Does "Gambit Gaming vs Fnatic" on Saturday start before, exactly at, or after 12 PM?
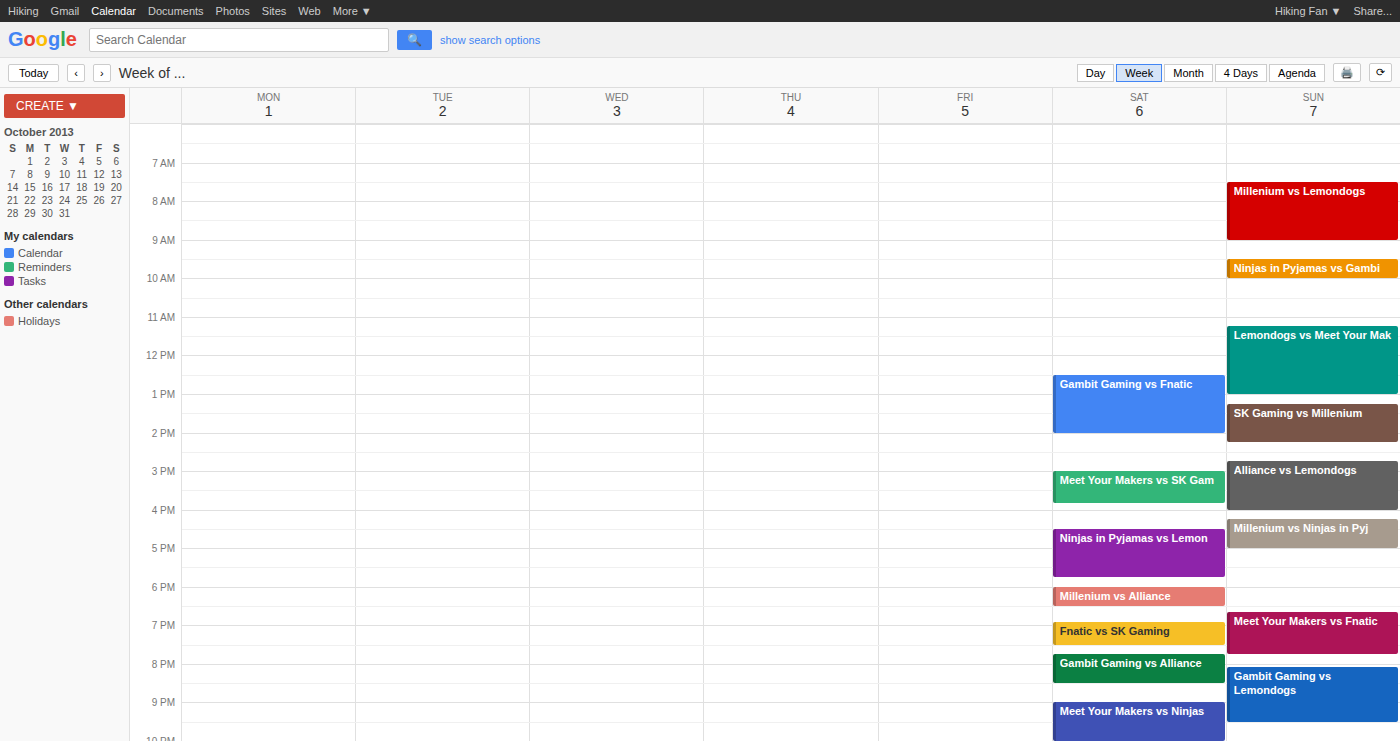
12:30 PM -- after 12 PM, 30 minutes below the 12 PM line.